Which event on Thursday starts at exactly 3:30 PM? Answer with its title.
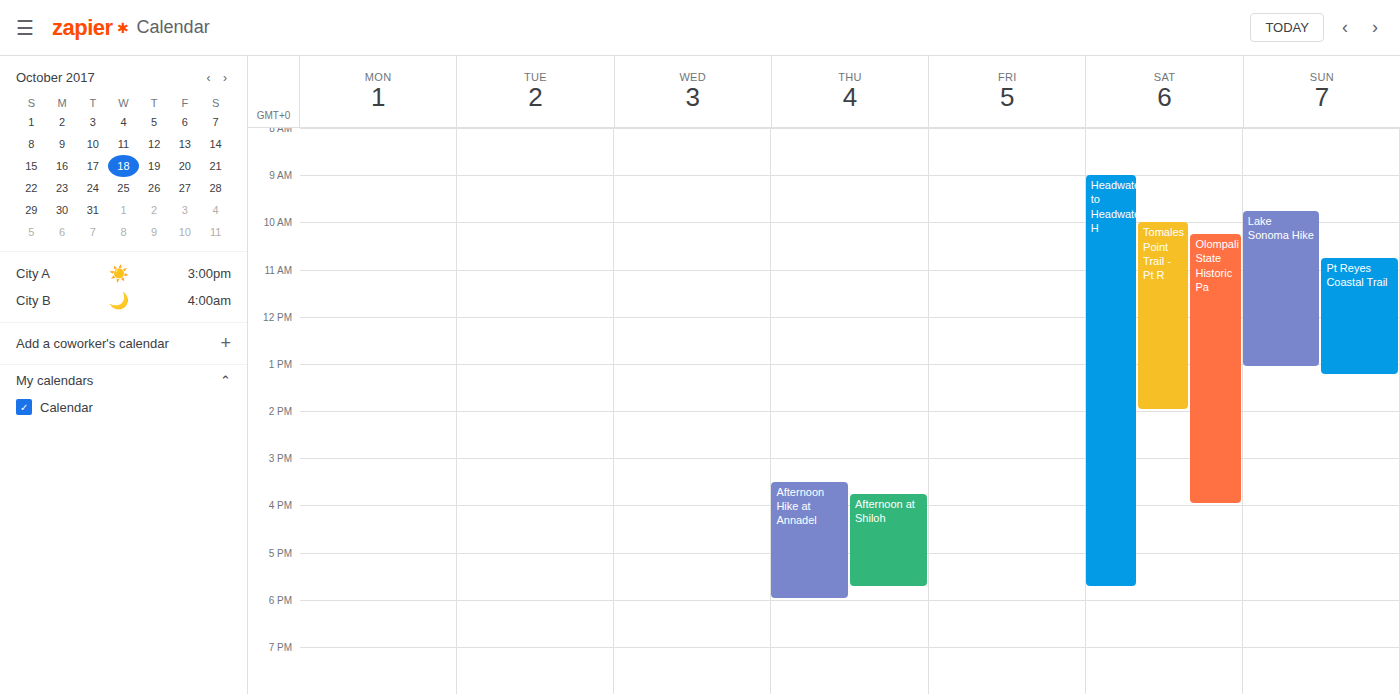
"Afternoon Hike at Annadel"